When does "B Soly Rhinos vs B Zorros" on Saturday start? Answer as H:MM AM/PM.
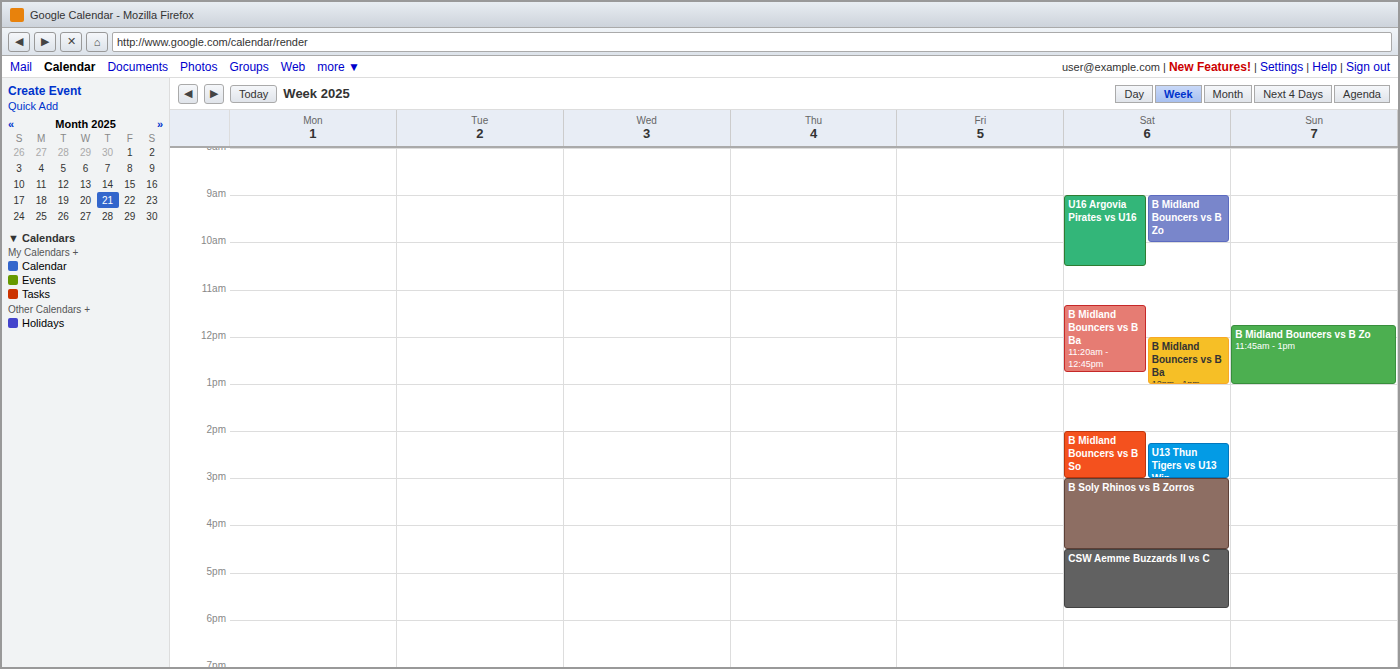
3:00 PM